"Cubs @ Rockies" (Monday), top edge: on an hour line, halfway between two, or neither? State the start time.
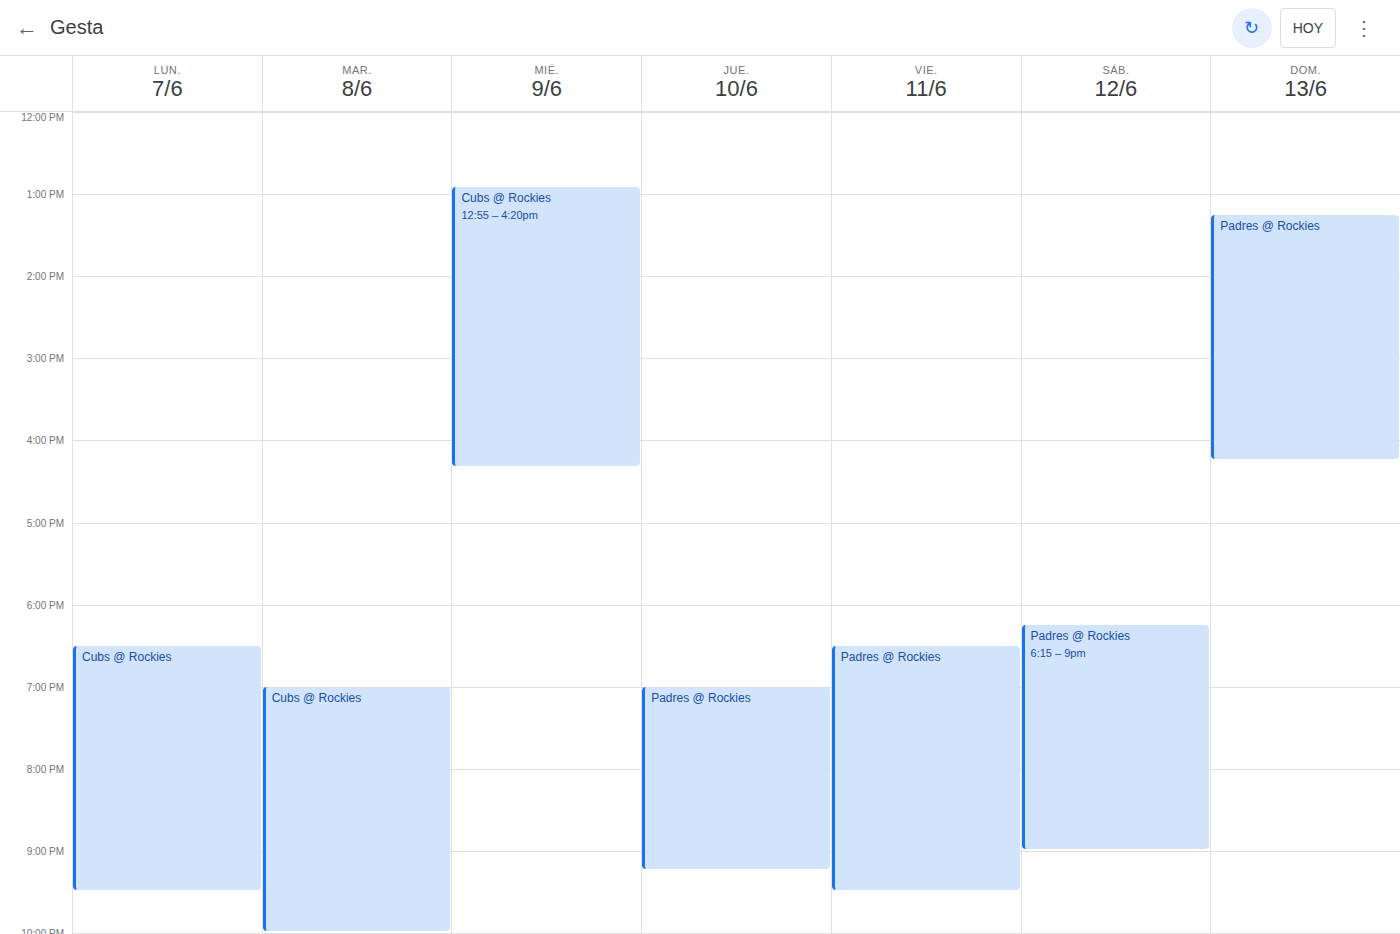
6:30 PM -- halfway between the 6 PM and 7 PM lines.